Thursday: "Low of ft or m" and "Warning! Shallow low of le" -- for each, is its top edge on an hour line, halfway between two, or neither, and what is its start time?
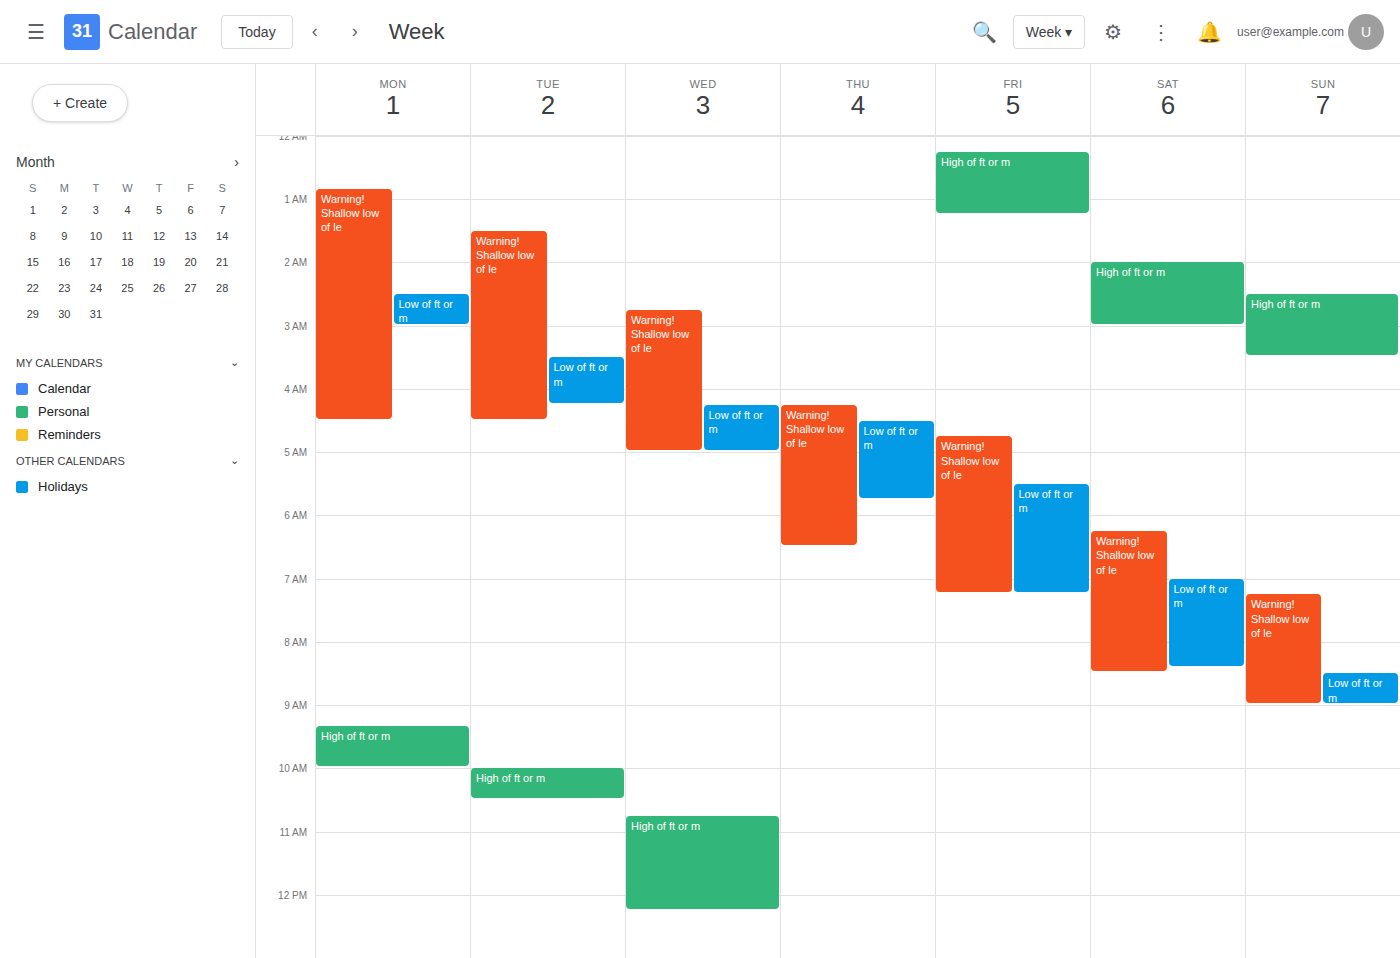
"Low of ft or m": 04:30, halfway between the 04:00 and 05:00 lines. "Warning! Shallow low of le": 04:15, neither: a quarter of the way from the 04:00 line to the 05:00 line.